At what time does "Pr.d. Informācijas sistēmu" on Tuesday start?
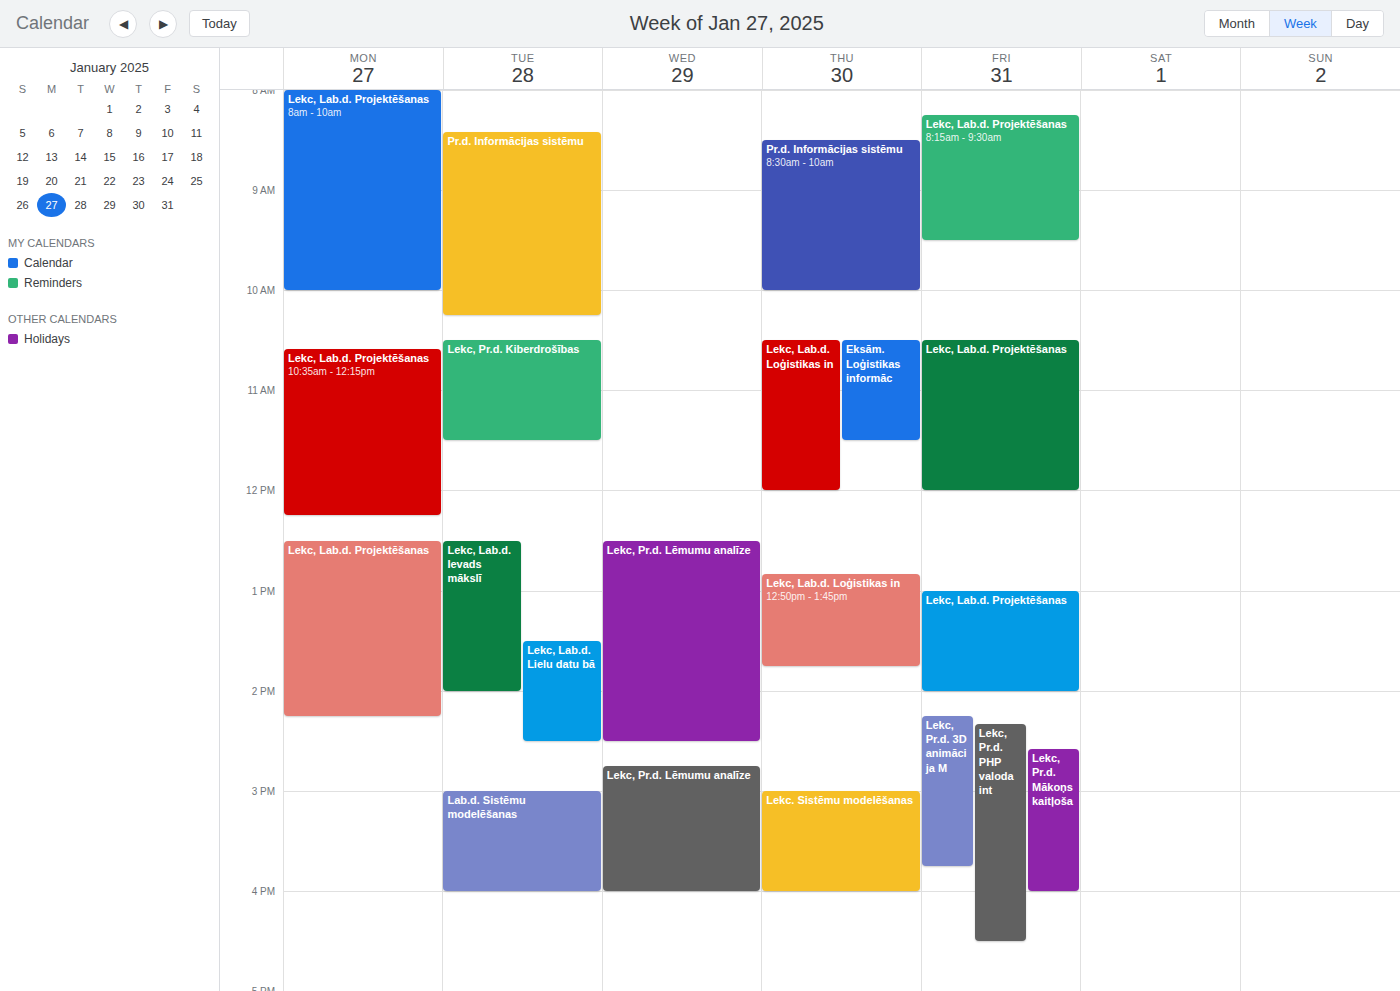
08:25